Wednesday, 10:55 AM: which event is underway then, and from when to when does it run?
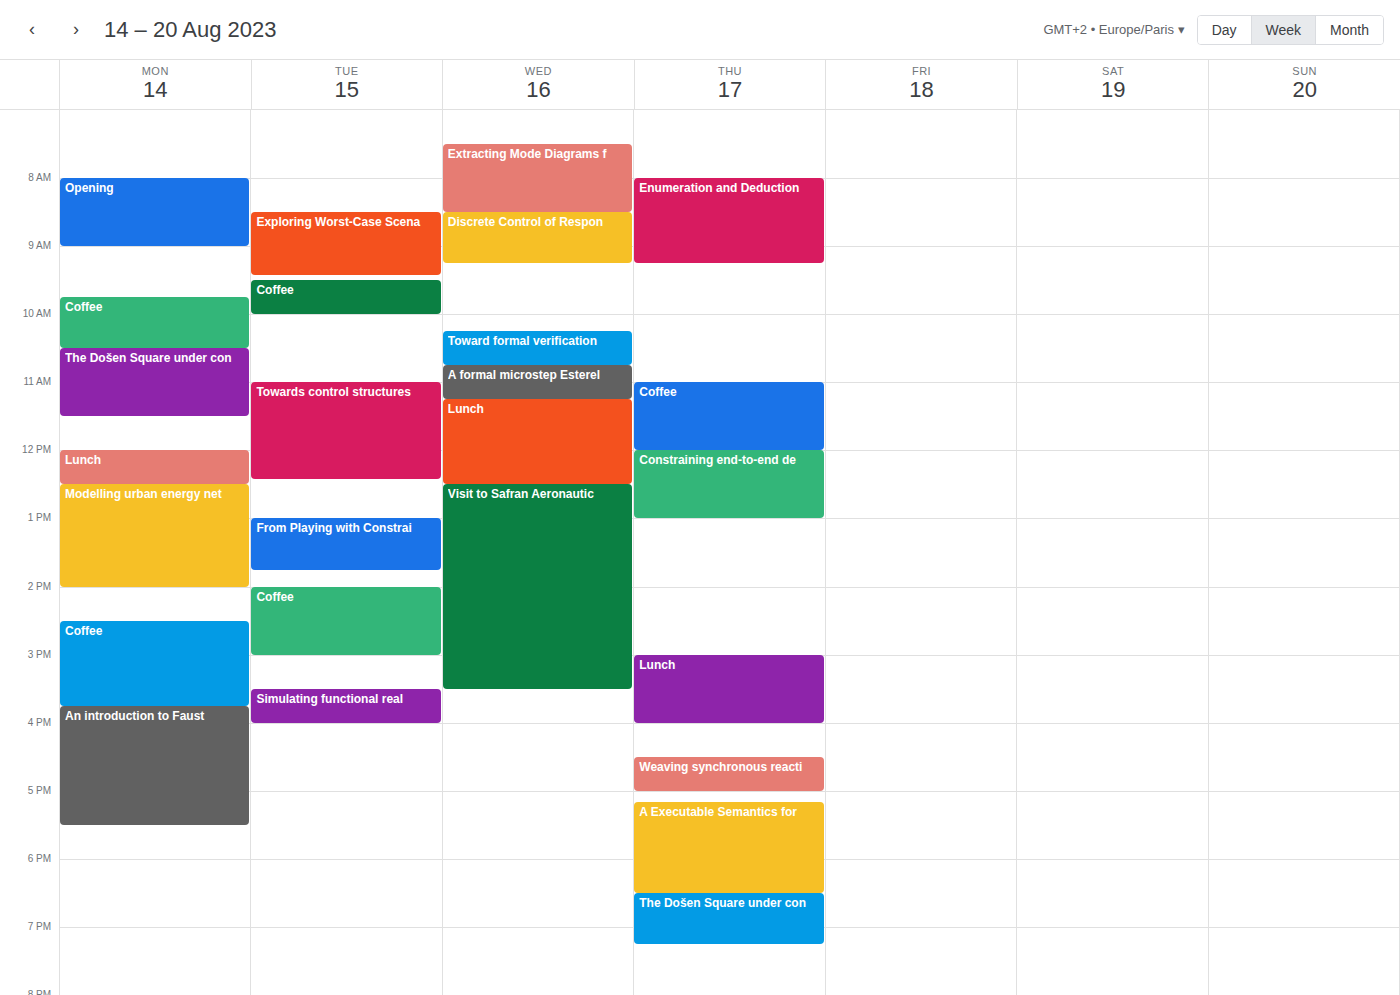
"A formal microstep Esterel", 10:45 AM to 11:15 AM